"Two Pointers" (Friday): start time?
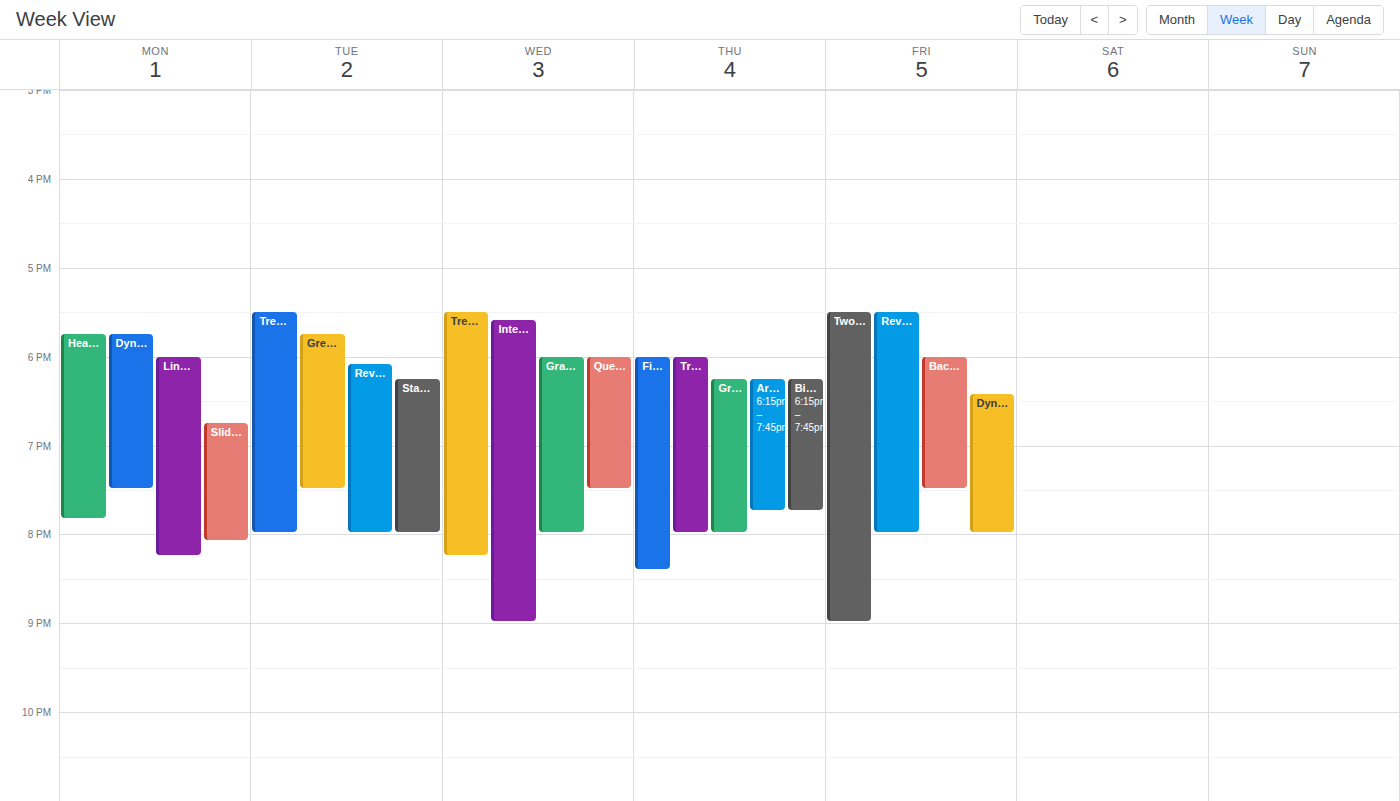
5:30 PM